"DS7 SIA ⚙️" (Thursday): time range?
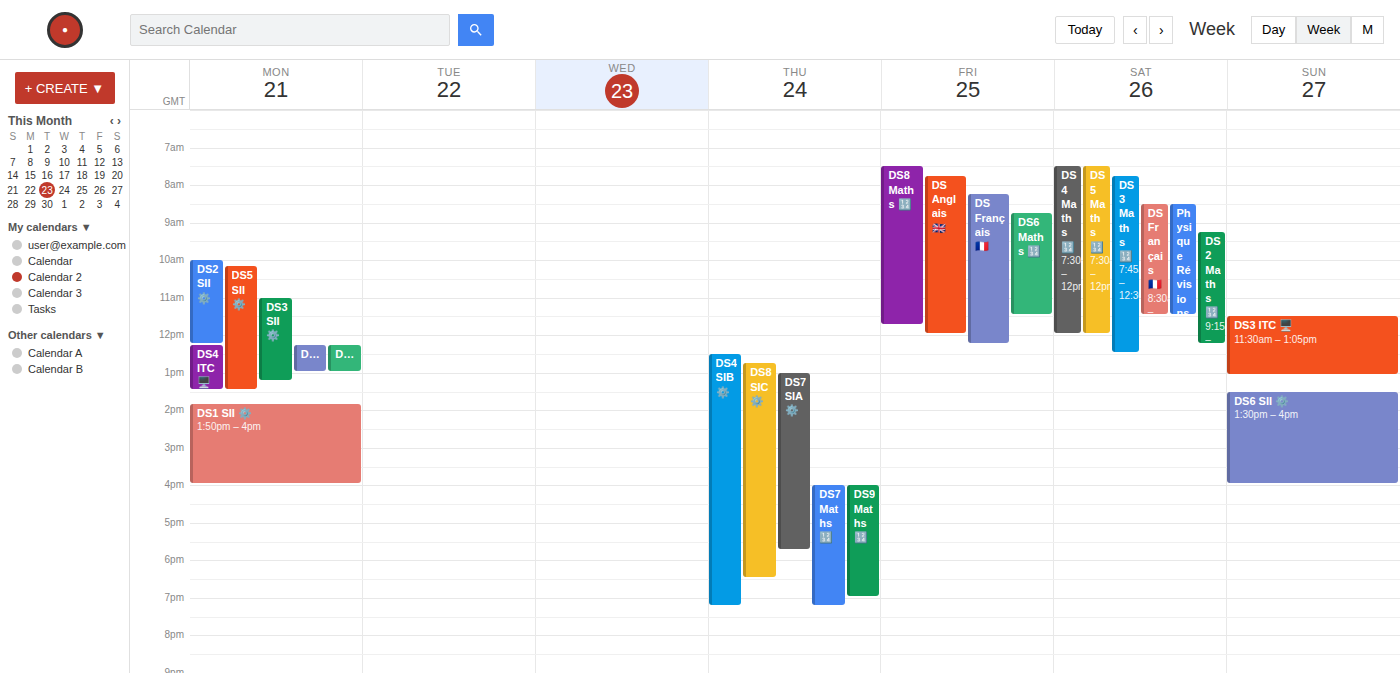
1:00 PM to 5:45 PM